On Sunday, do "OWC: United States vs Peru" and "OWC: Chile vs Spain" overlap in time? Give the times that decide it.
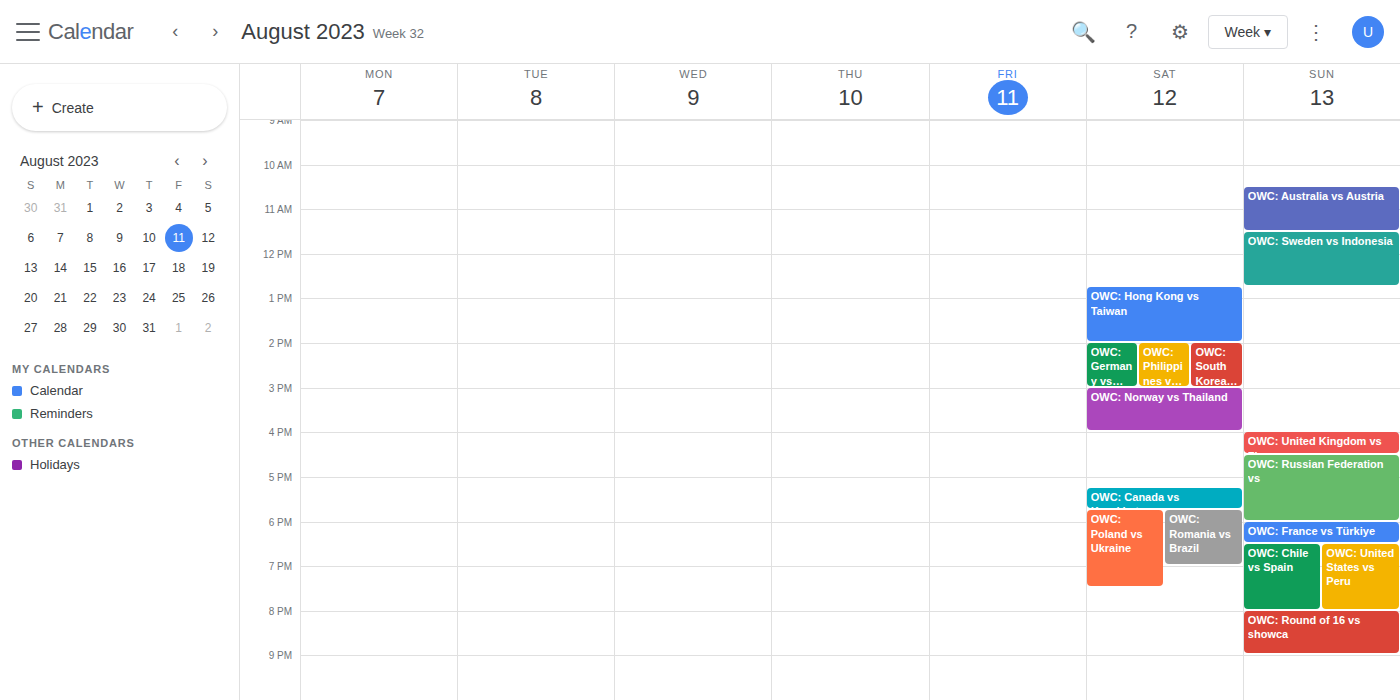
"OWC: Chile vs Spain" runs 6:30 PM to 8:00 PM, inside "OWC: United States vs Peru" -- they overlap.